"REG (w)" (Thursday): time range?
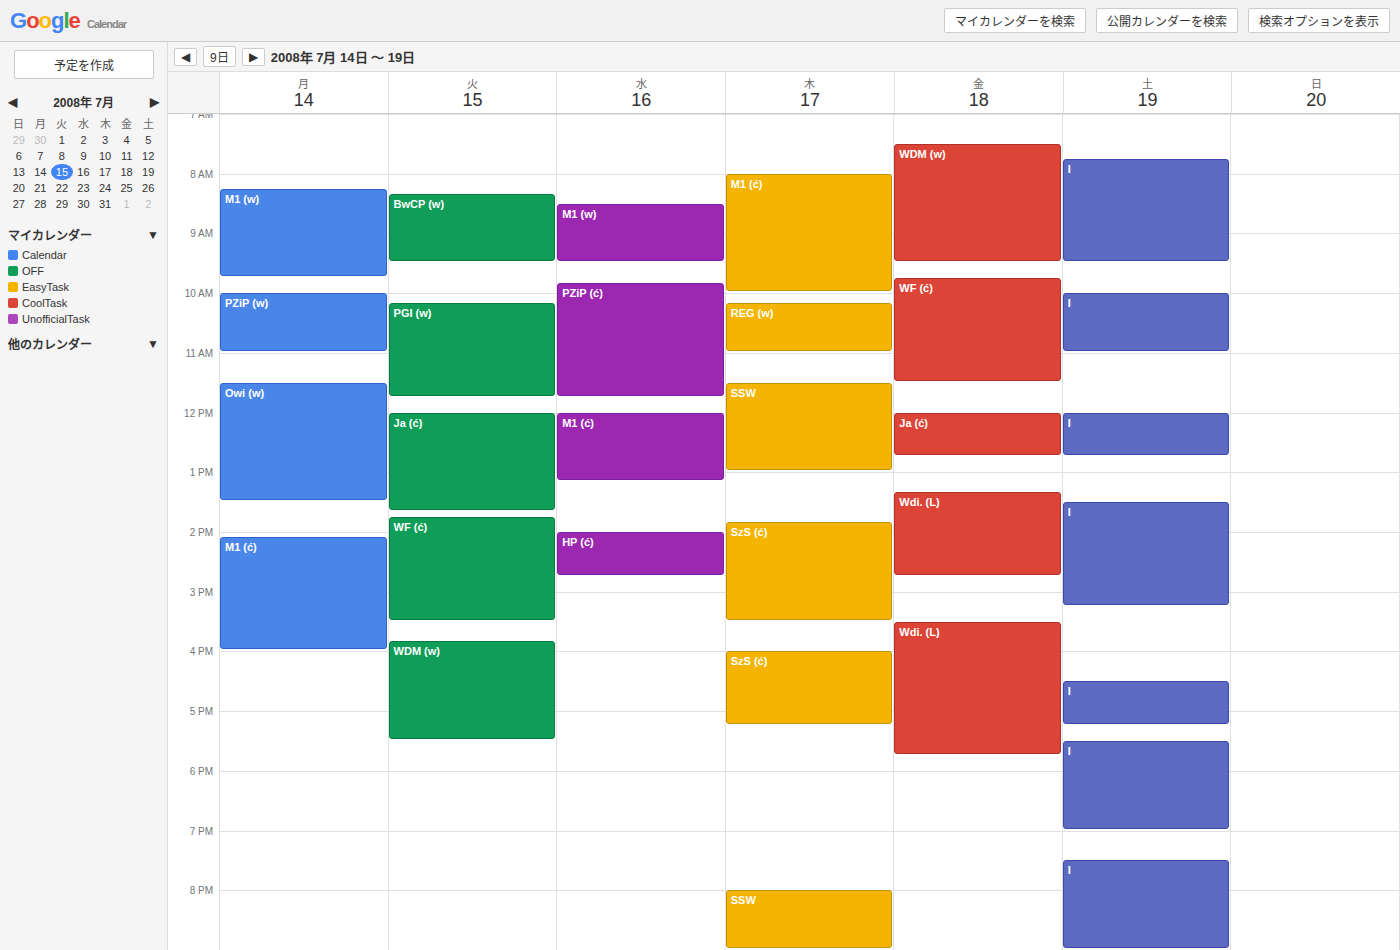
10:10 AM to 11:00 AM